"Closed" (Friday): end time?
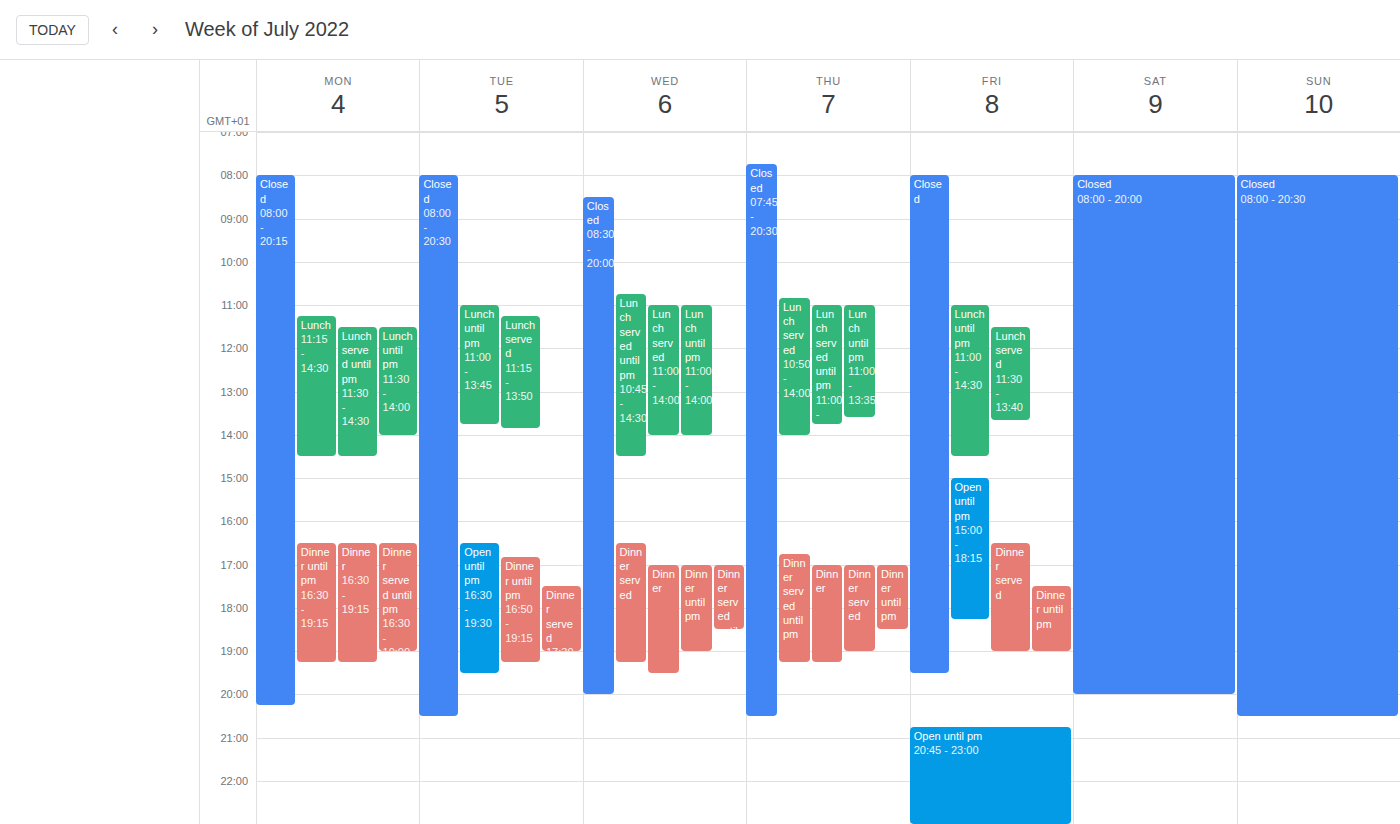
19:30